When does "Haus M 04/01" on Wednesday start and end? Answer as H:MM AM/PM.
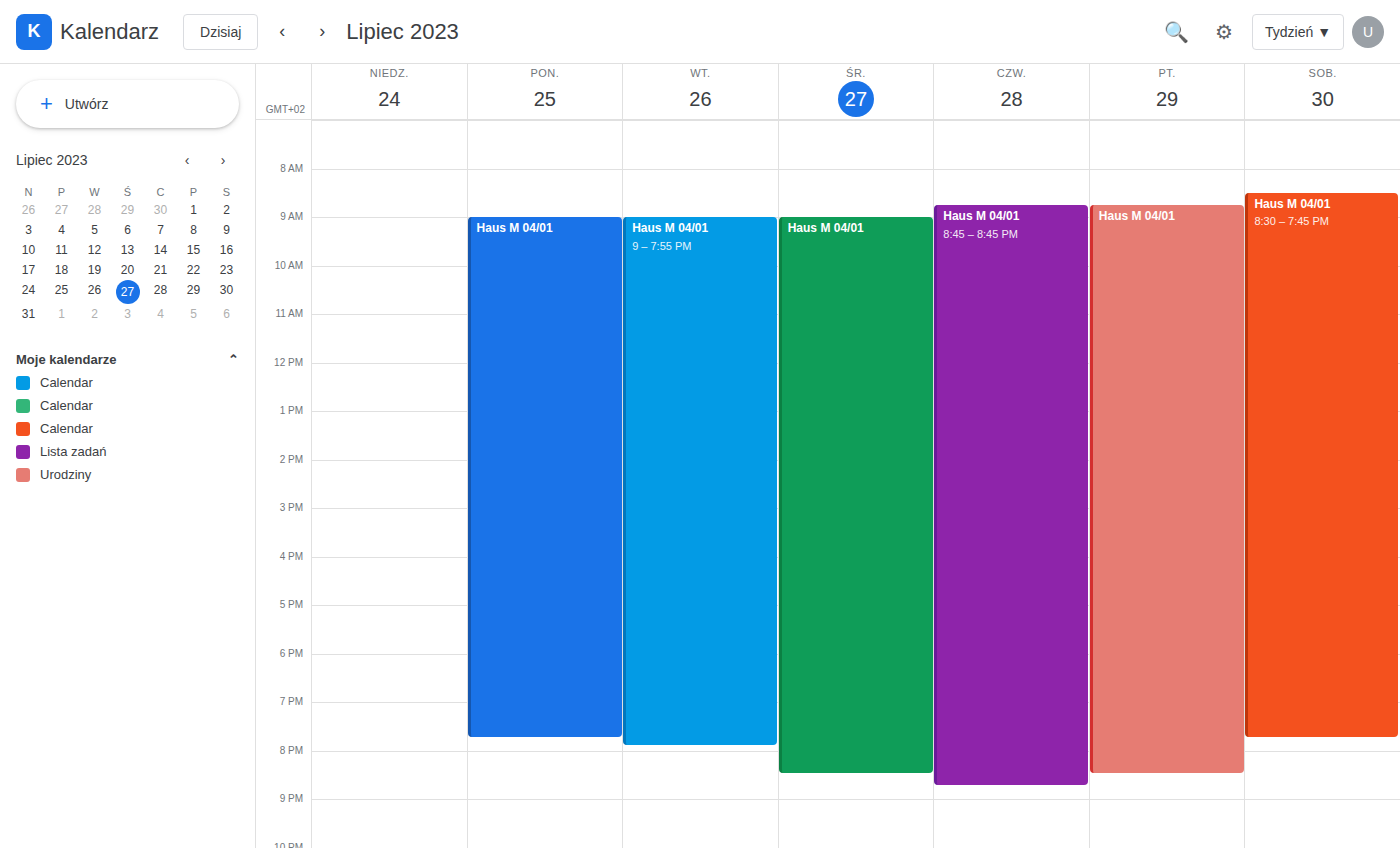
9:00 AM to 8:30 PM